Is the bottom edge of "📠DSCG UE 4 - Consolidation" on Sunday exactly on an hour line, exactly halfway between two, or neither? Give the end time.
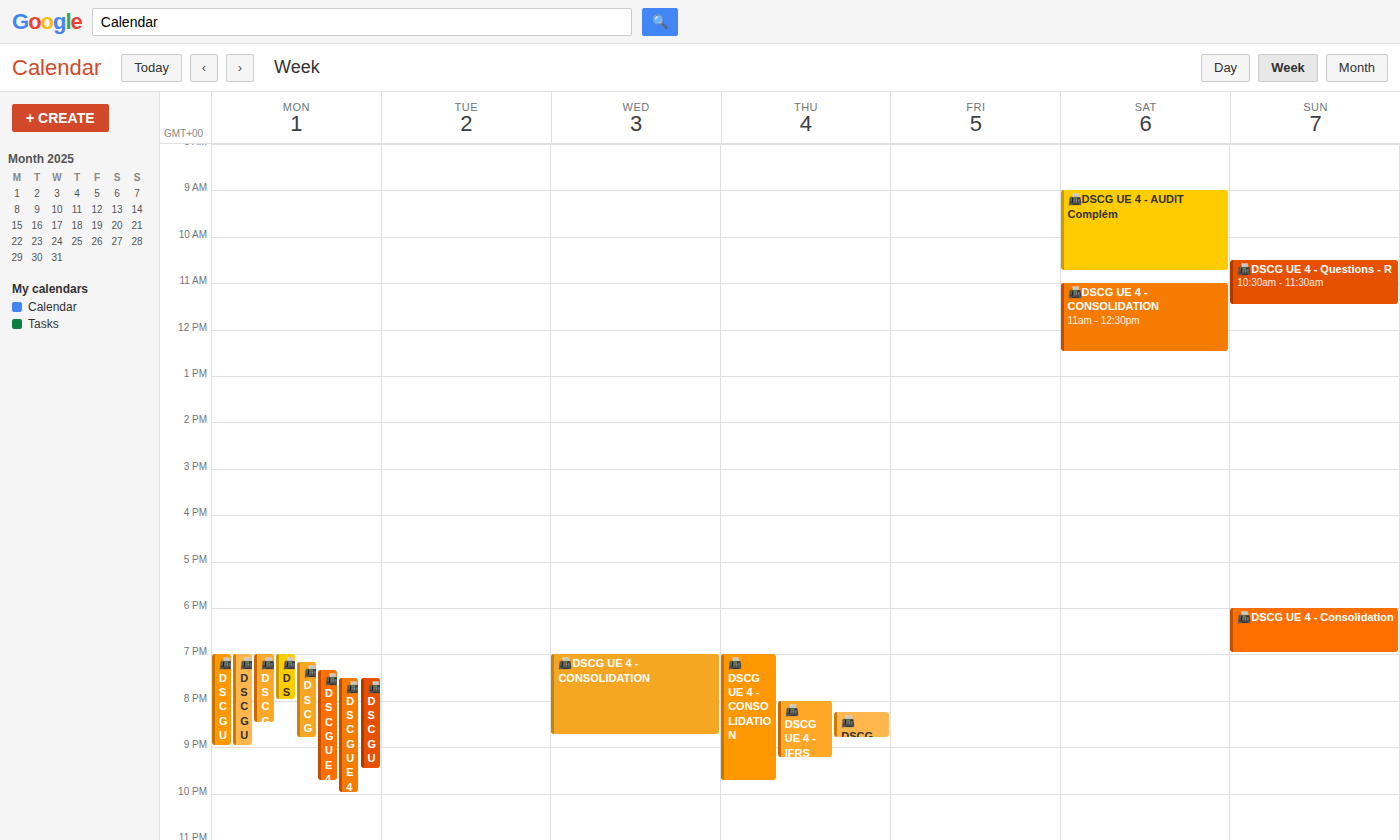
7:00 PM -- exactly on the 7 PM line.